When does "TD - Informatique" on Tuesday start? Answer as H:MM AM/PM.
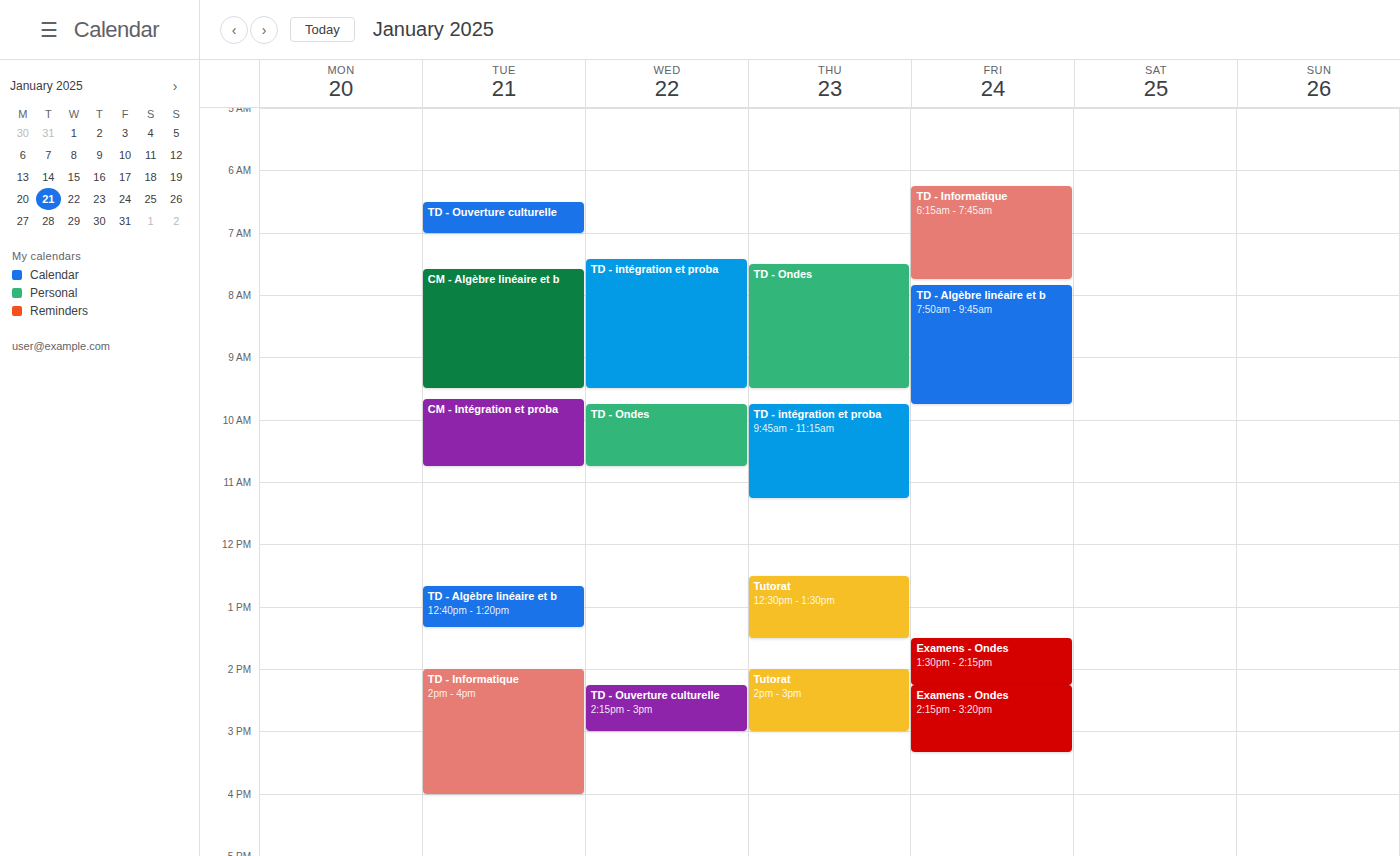
2:00 PM